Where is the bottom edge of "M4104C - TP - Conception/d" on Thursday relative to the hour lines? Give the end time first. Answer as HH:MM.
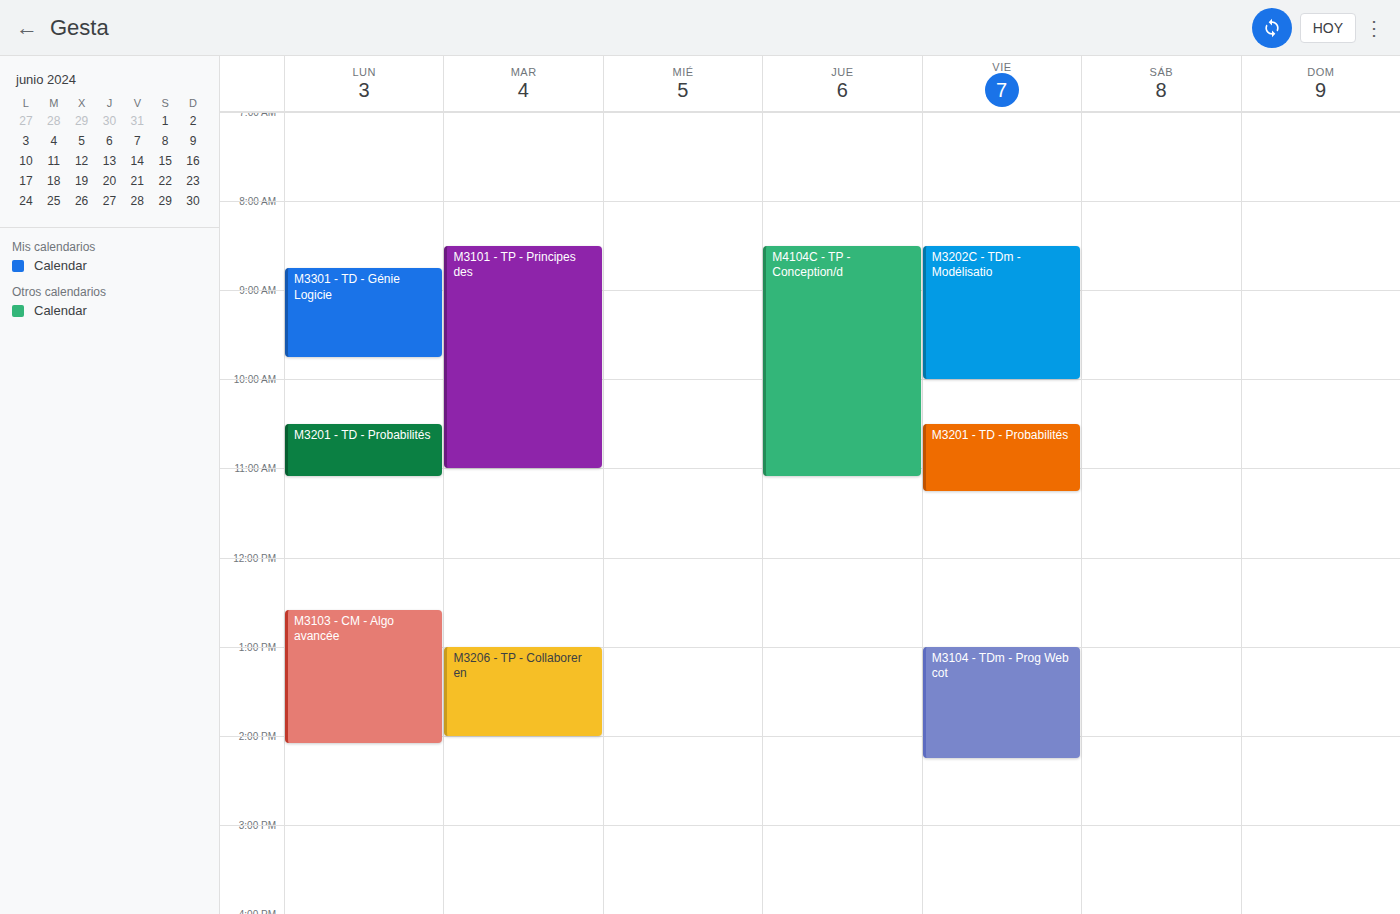
11:05 -- neither: 5 minutes below the 11:00 line and 55 minutes above the 12:00 line.